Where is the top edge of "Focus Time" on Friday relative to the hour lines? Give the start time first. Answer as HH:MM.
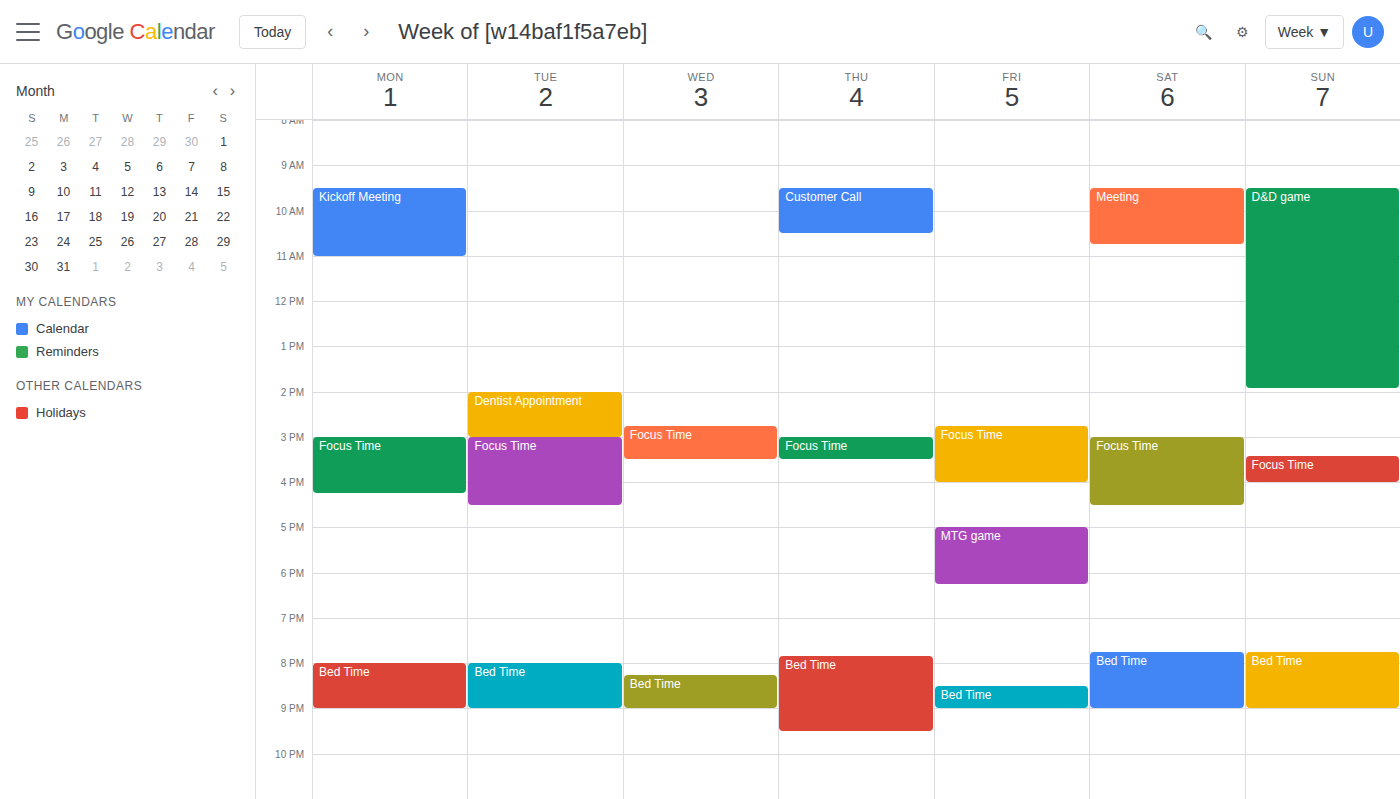
14:45 -- neither: three quarters of the way from the 14:00 line to the 15:00 line.